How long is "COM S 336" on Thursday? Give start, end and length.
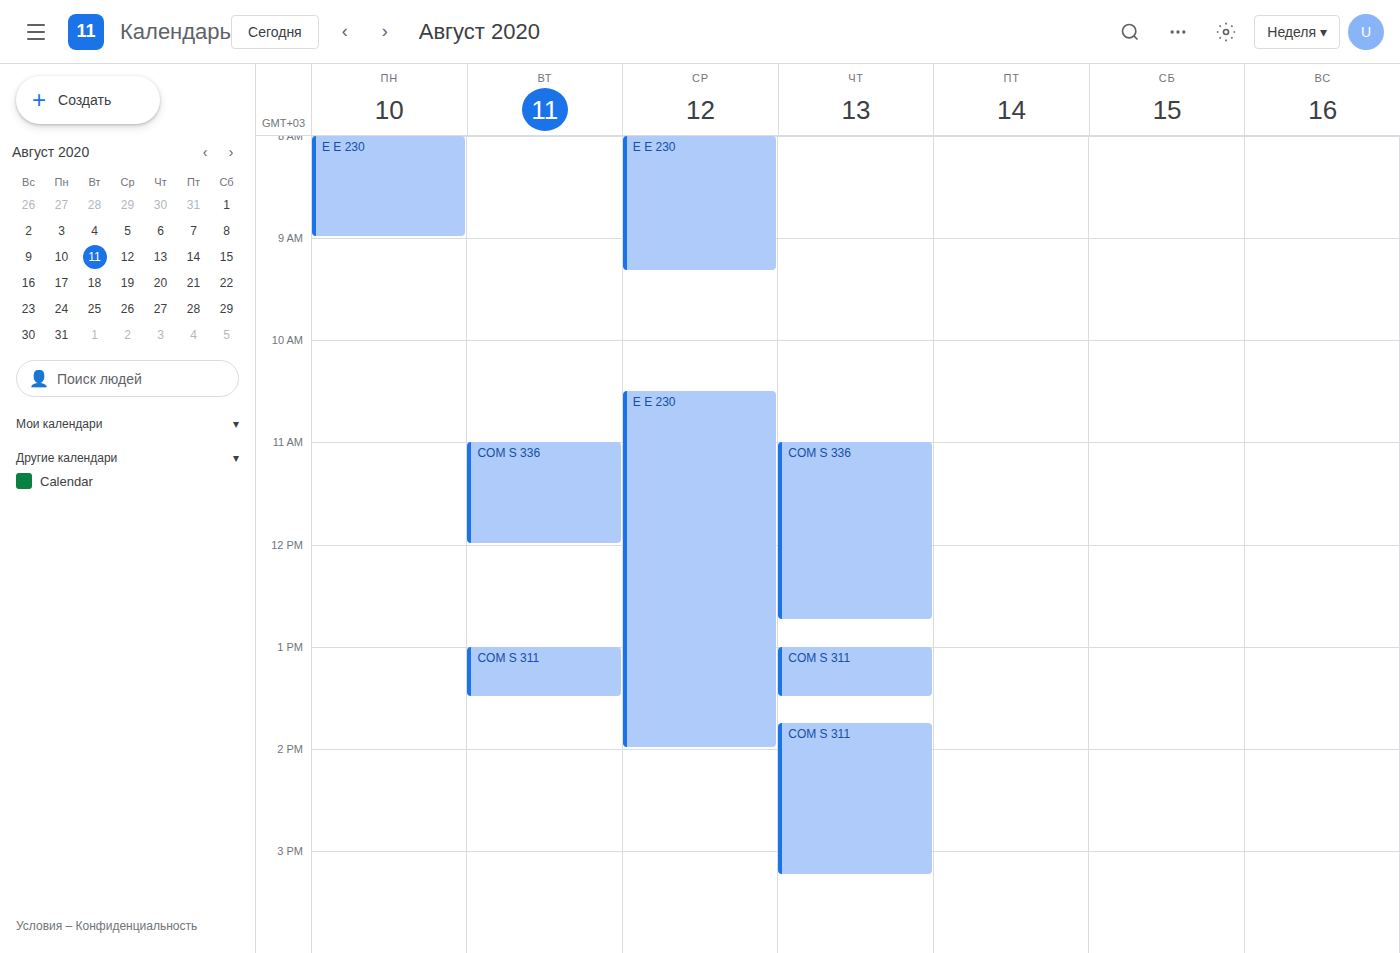
11:00 AM to 12:45 PM, 1 hour 45 minutes